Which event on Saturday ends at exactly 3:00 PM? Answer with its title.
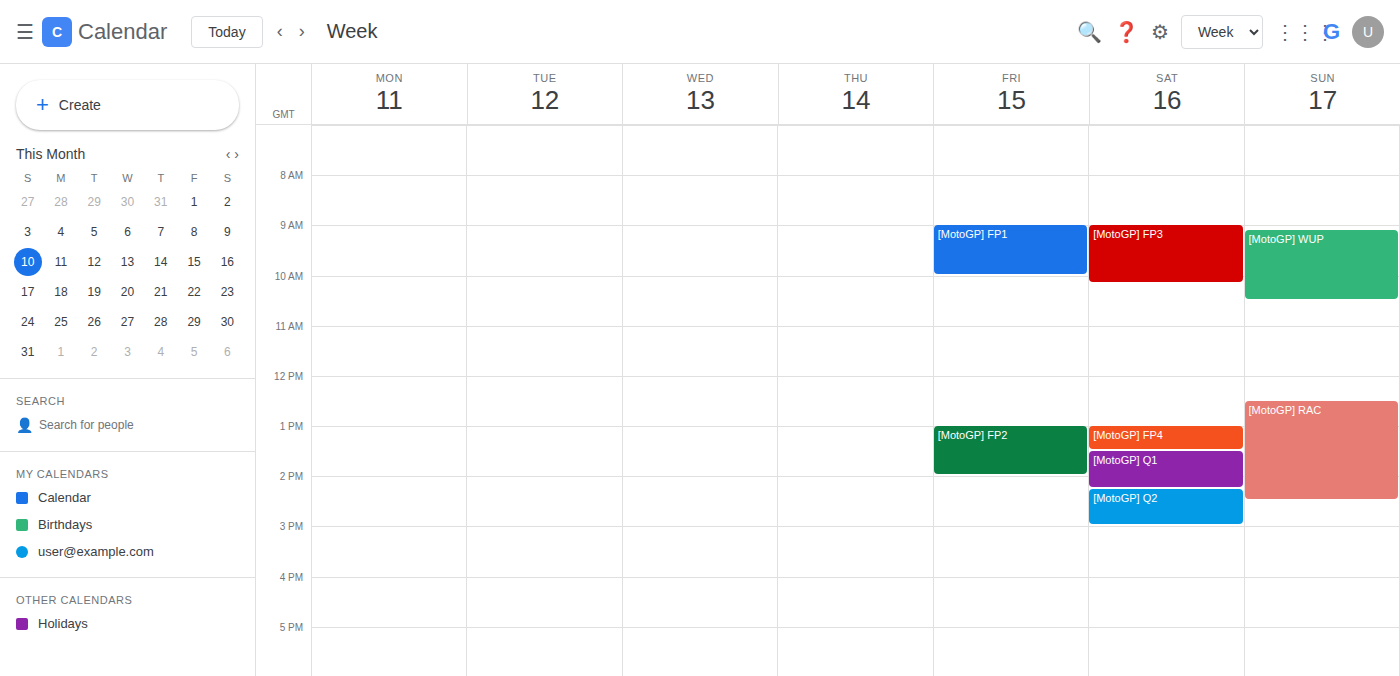
"[MotoGP] Q2"